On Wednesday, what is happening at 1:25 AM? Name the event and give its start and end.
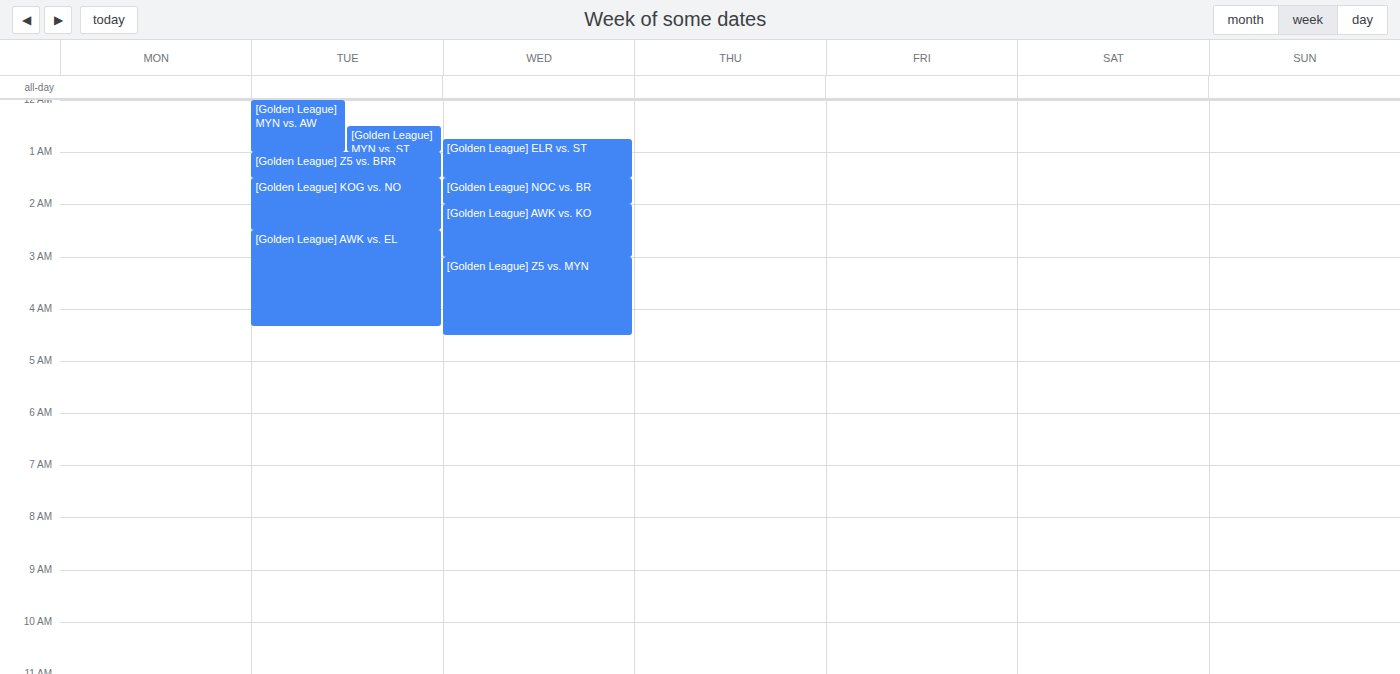
"[Golden League] ELR vs. ST", 12:45 AM to 1:30 AM